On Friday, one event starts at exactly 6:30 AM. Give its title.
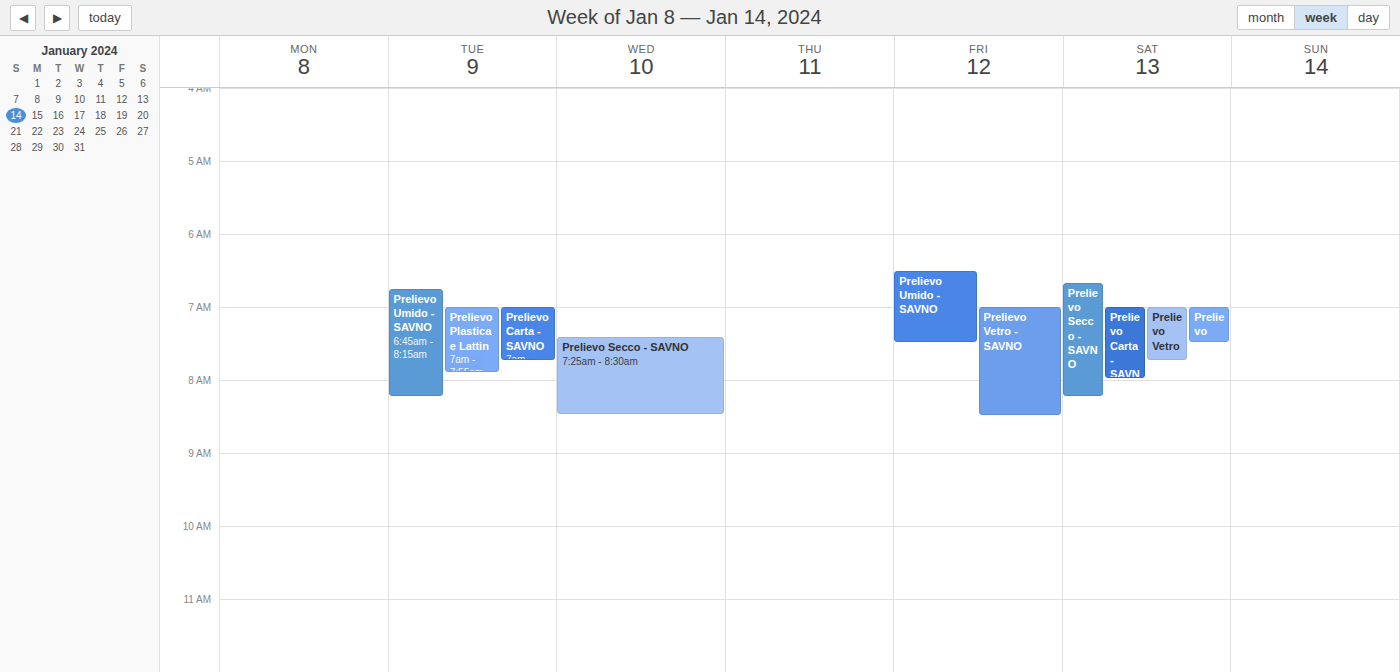
"Prelievo Umido - SAVNO"